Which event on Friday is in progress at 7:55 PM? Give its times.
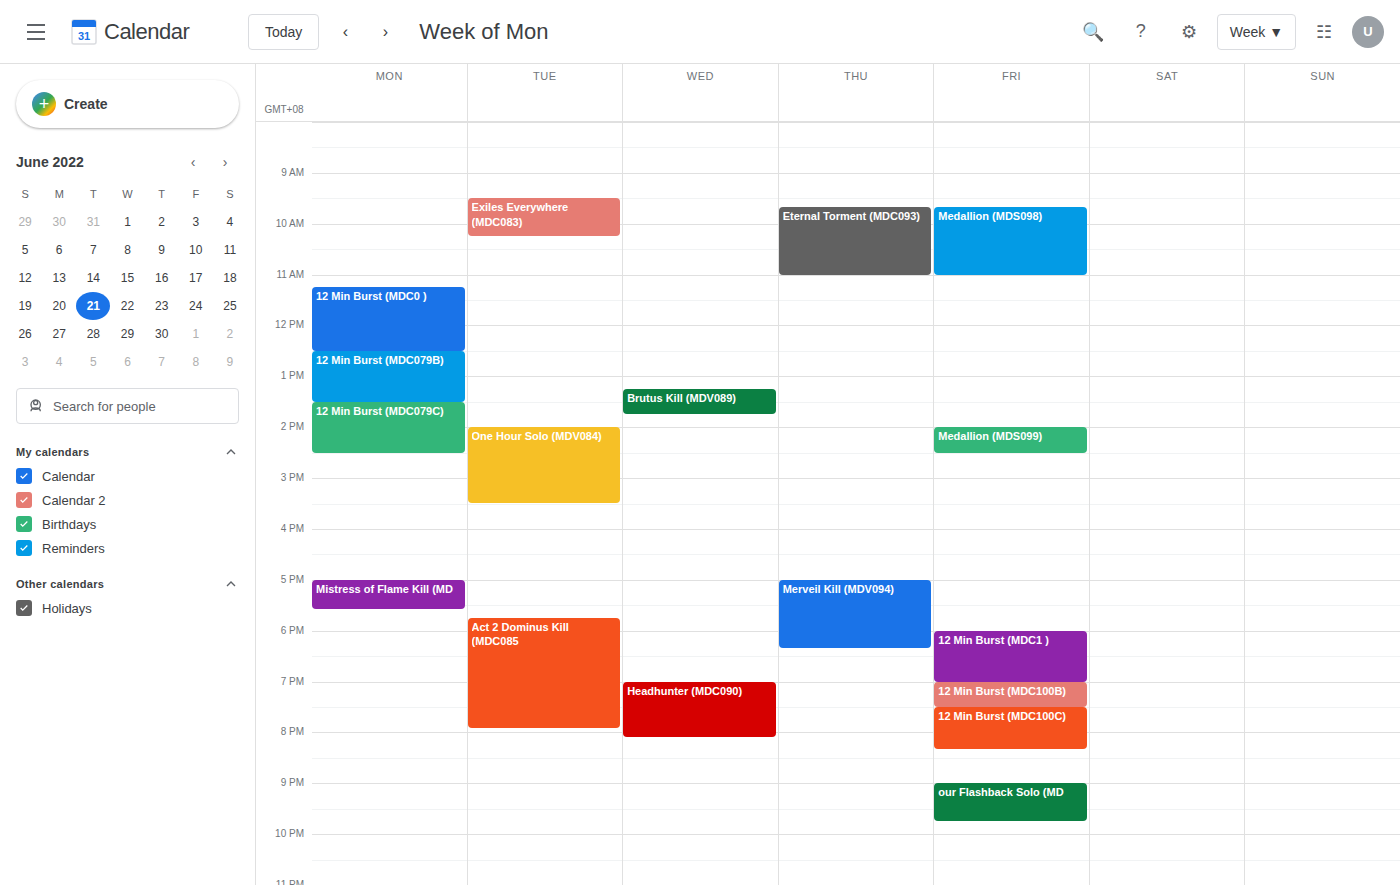
"12 Min Burst (MDC100C)", 7:30 PM to 8:20 PM